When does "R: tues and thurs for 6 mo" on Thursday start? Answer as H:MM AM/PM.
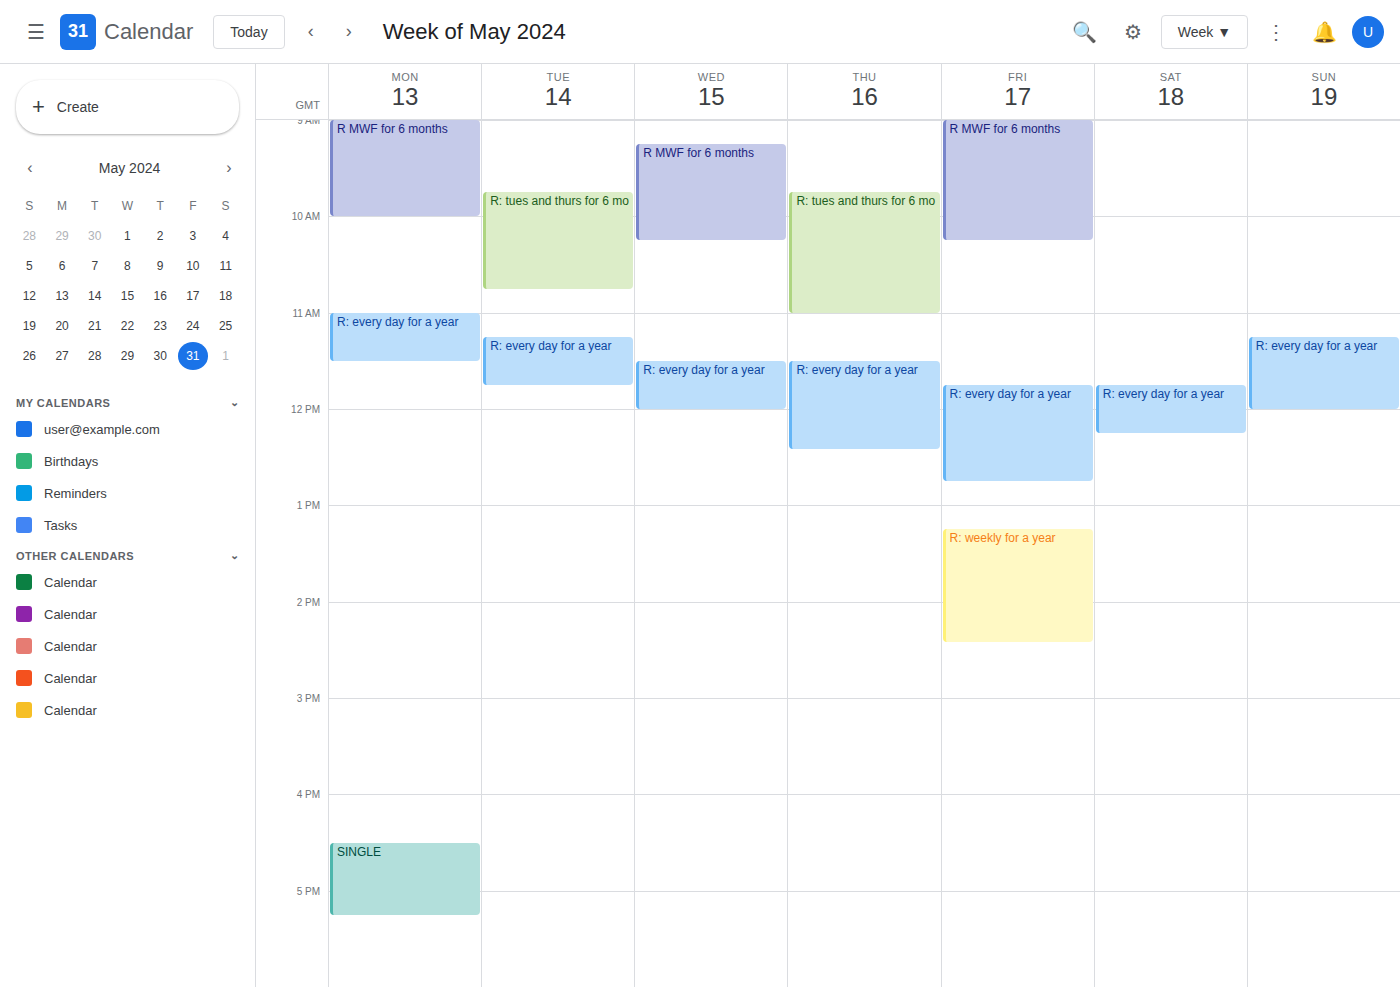
9:45 AM